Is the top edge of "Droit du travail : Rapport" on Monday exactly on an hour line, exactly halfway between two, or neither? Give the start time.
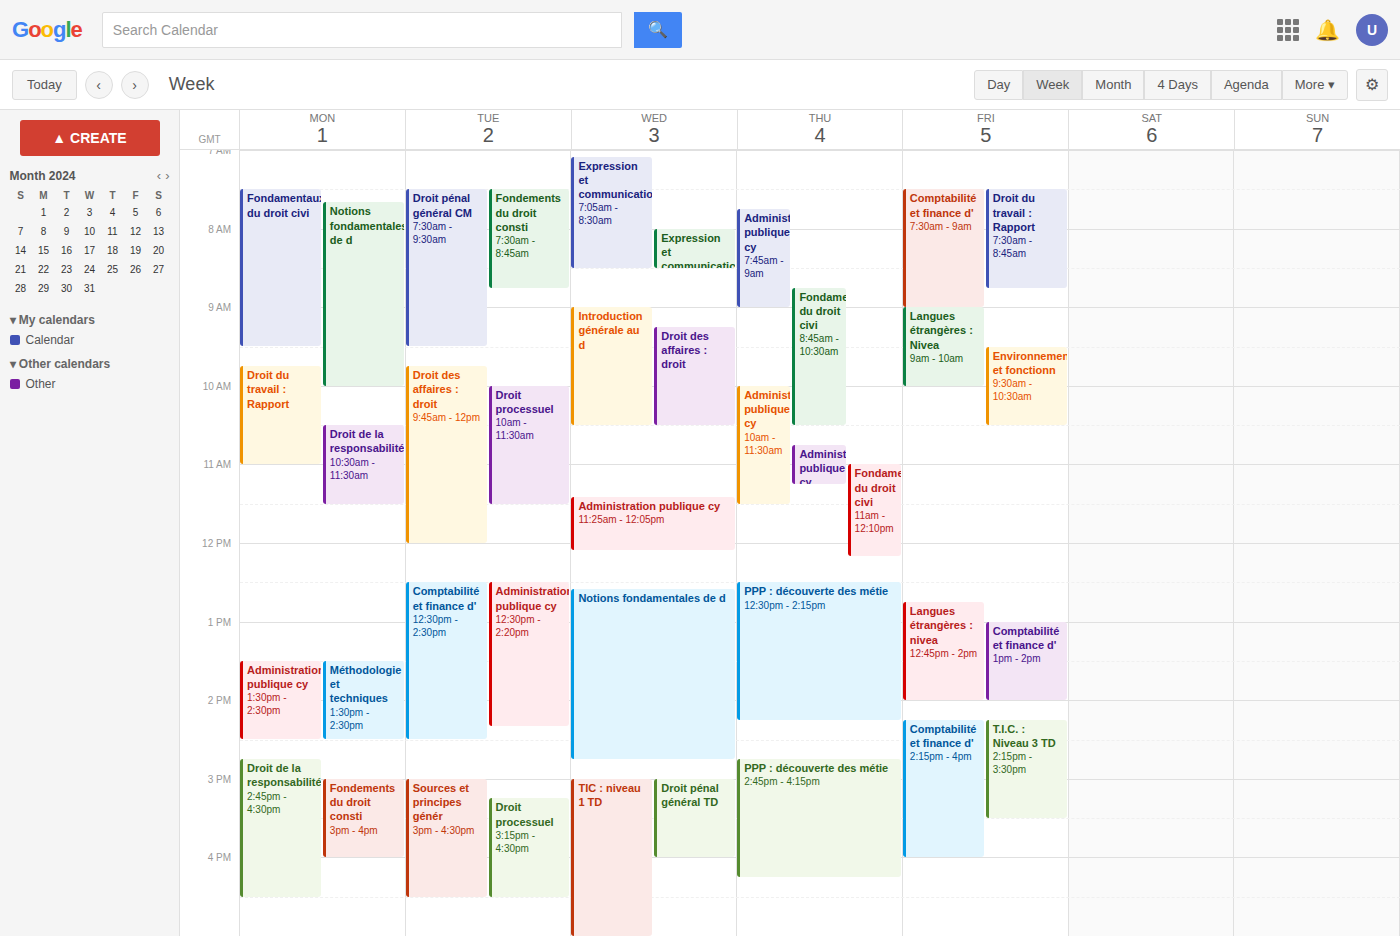
09:45 -- neither: three quarters of the way from the 09:00 line to the 10:00 line.